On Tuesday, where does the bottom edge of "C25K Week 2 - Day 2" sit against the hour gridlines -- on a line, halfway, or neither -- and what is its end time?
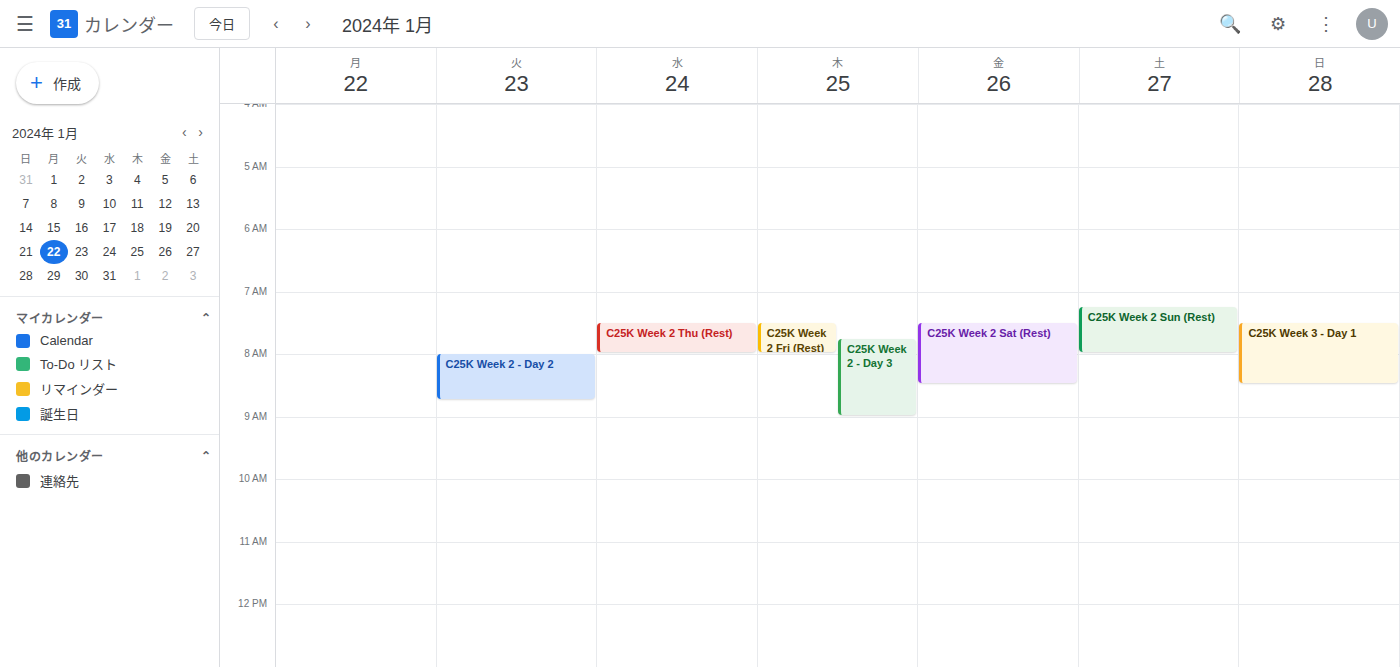
8:45 AM -- neither: three quarters of the way from the 8 AM line to the 9 AM line.